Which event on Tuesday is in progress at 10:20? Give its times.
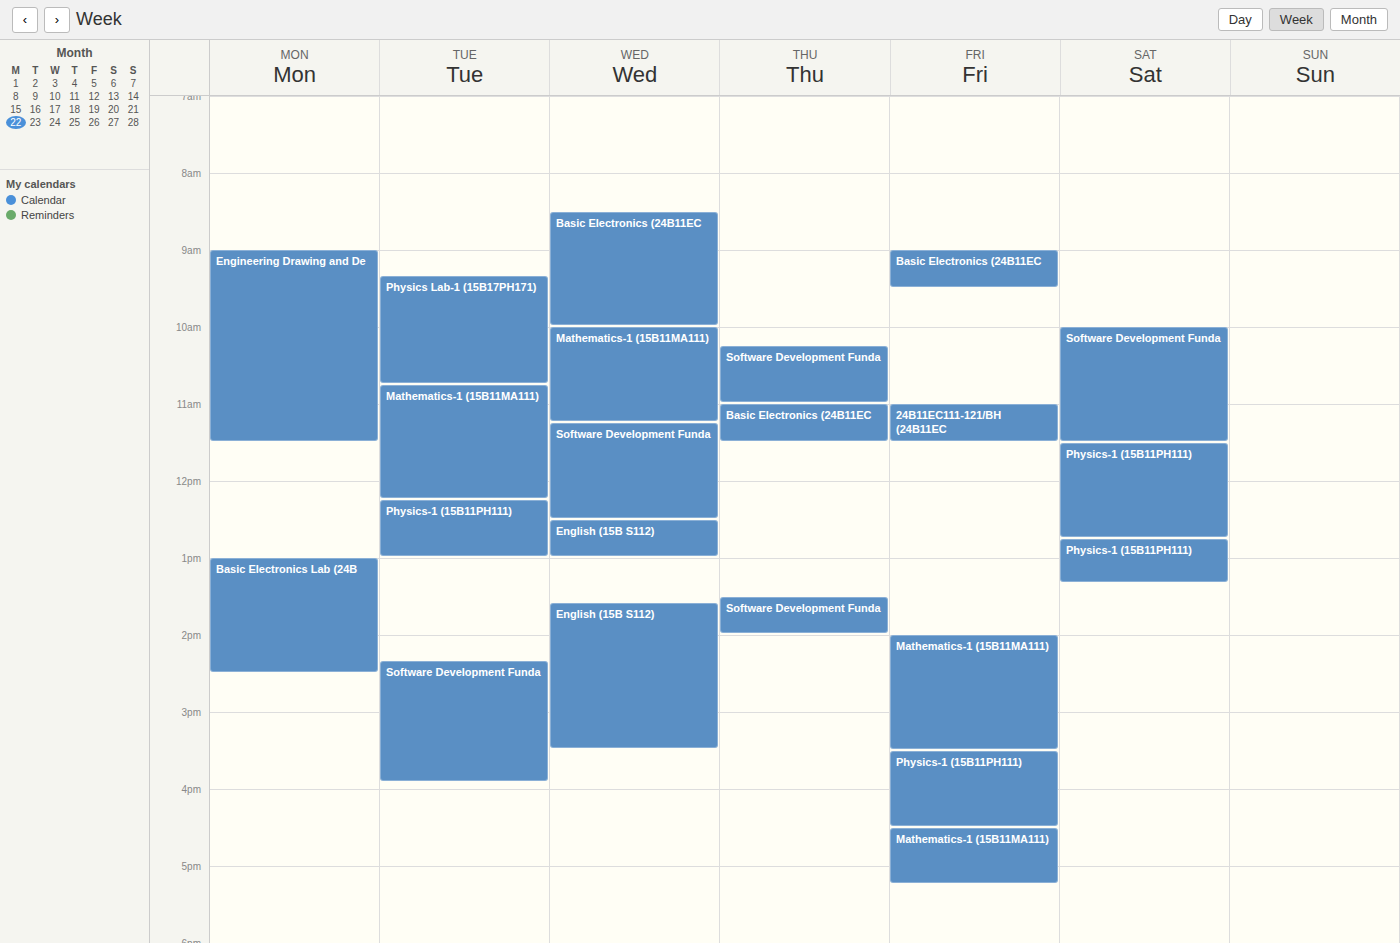
"Physics Lab-1 (15B17PH171)", 09:20 to 10:45